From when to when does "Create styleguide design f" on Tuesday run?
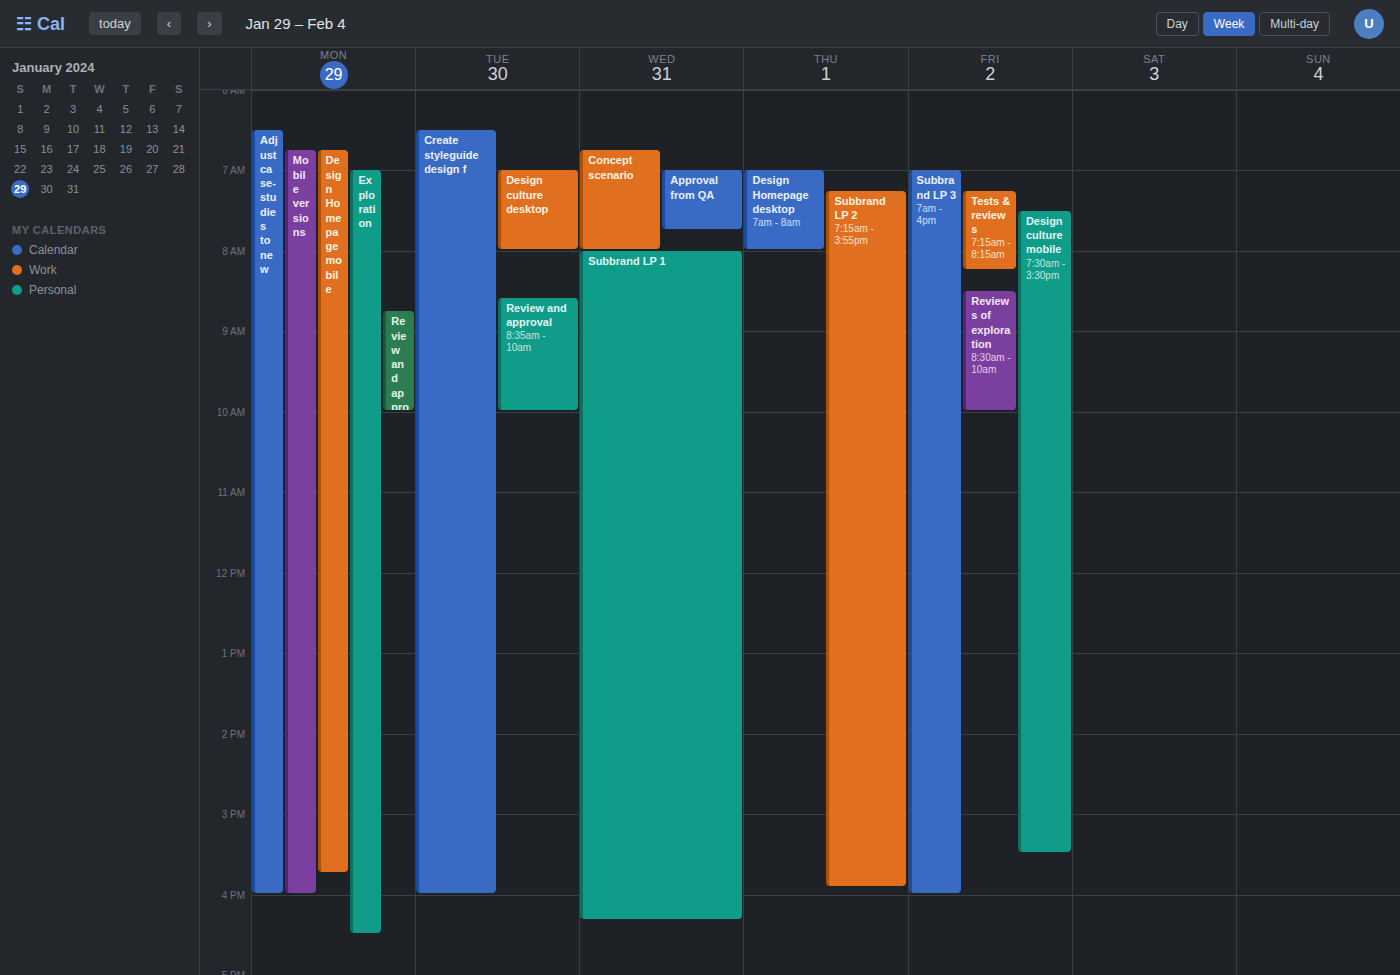
6:30 AM to 4:00 PM